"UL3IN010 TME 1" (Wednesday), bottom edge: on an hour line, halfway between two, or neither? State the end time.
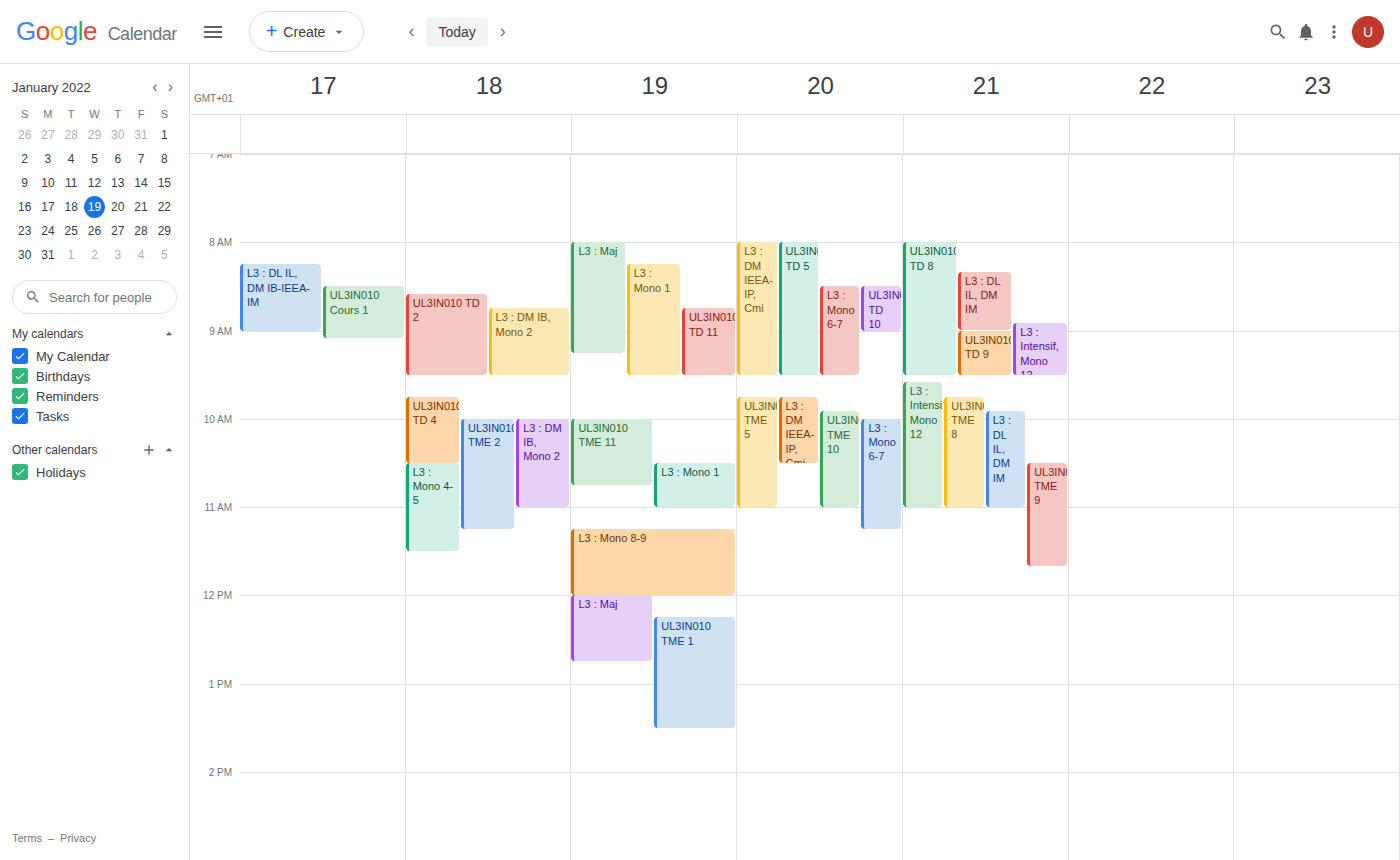
1:30 PM -- halfway between the 1 PM and 2 PM lines.